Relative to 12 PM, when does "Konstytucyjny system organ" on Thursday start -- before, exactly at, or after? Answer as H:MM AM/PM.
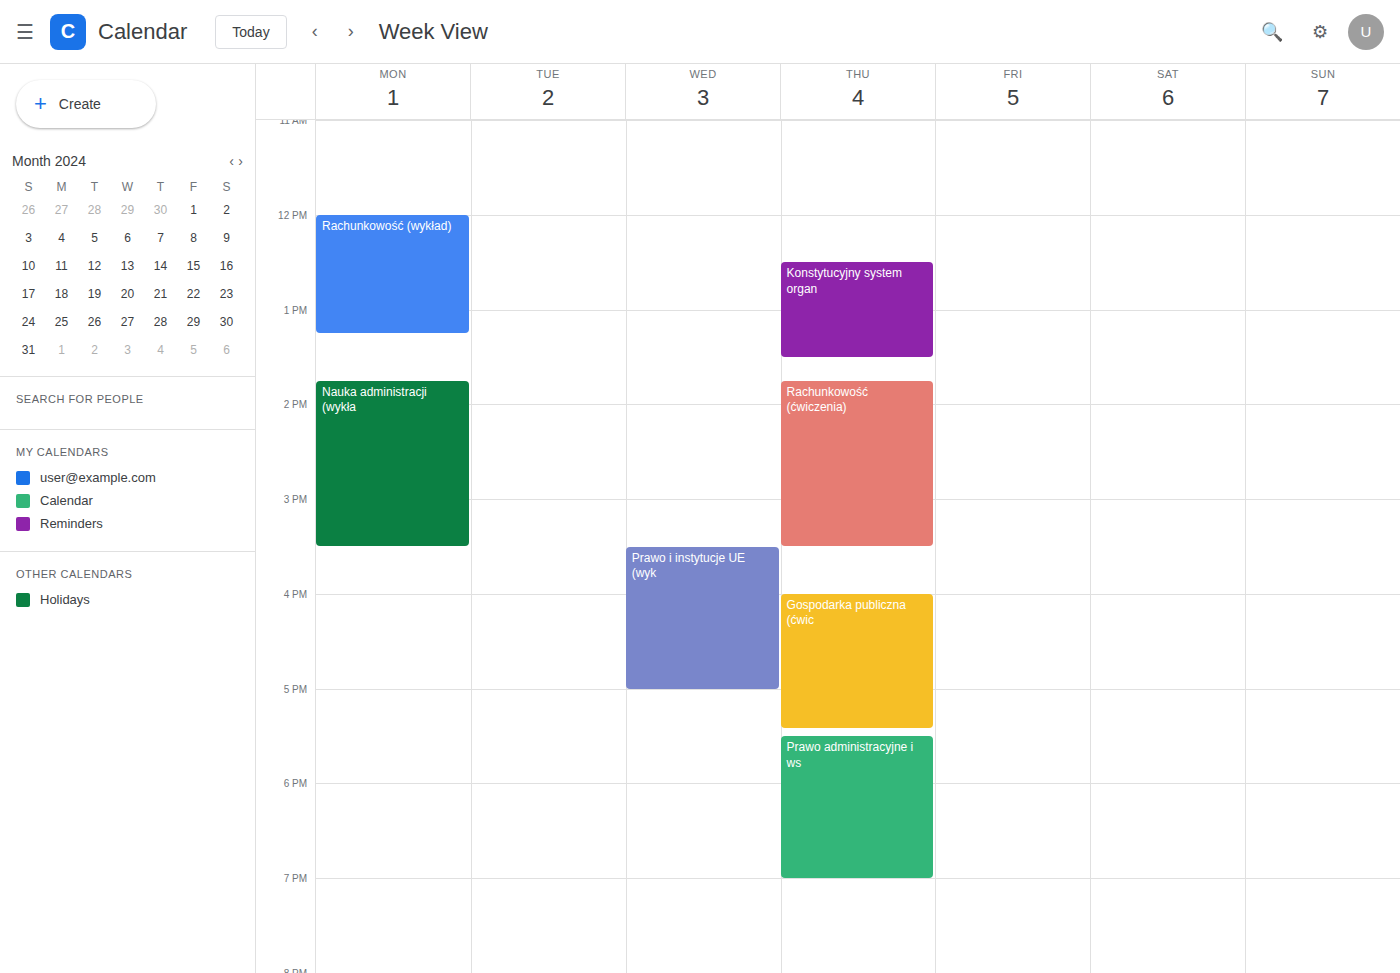
12:30 PM -- after 12 PM, 30 minutes below the 12 PM line.